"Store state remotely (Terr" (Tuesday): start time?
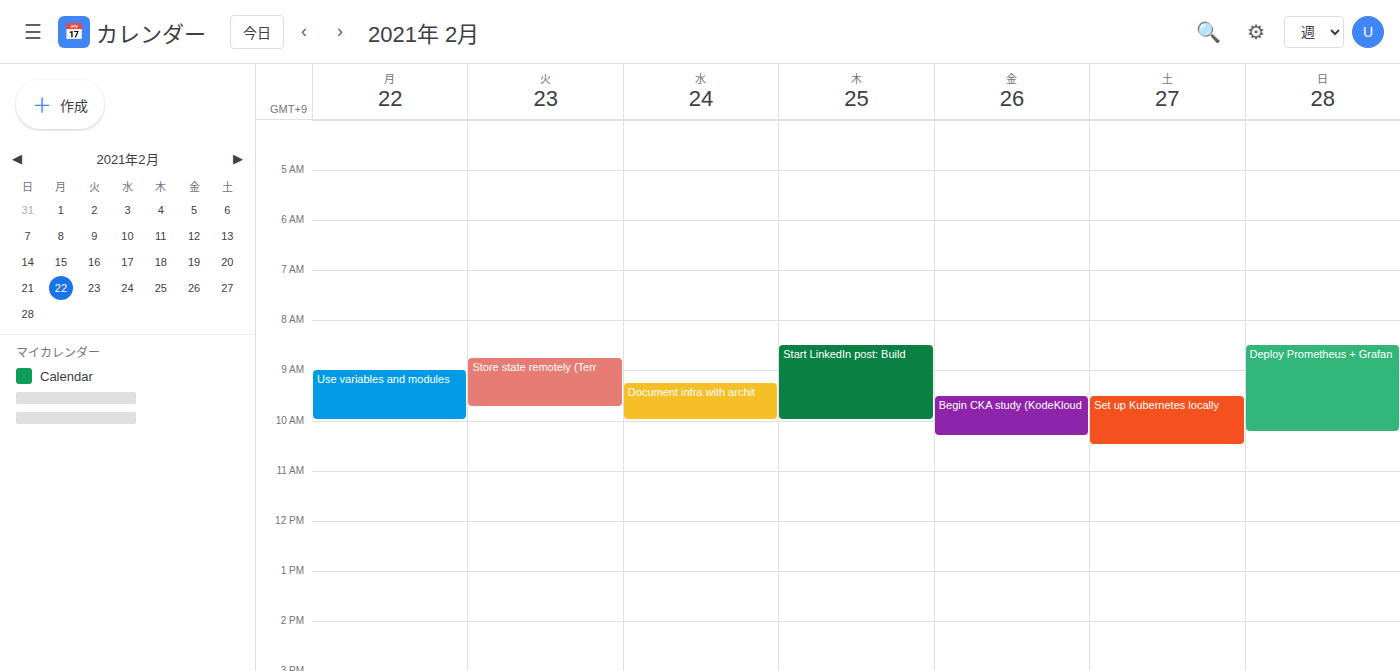
08:45